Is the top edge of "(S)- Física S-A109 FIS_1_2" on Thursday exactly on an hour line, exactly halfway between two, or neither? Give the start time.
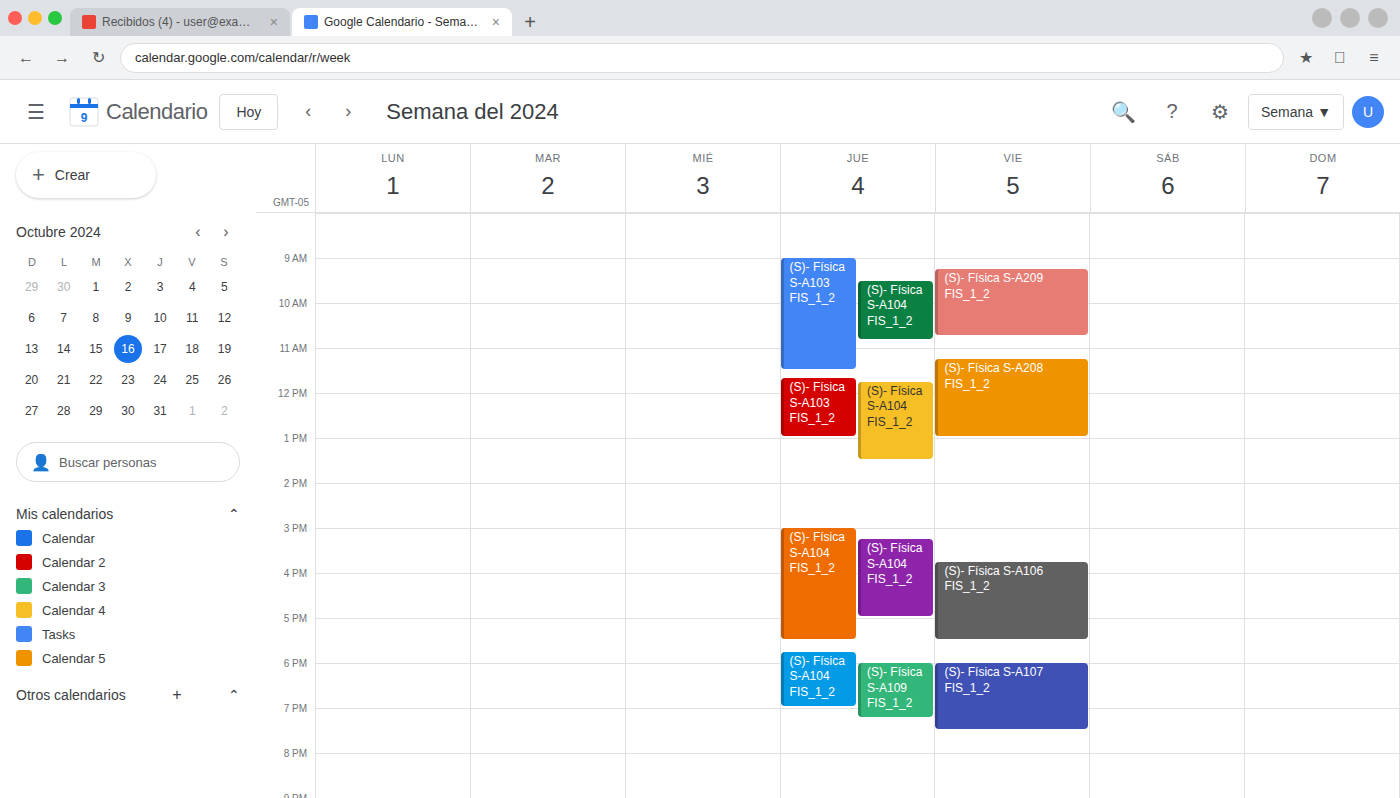
6:00 PM -- exactly on the 6 PM line.